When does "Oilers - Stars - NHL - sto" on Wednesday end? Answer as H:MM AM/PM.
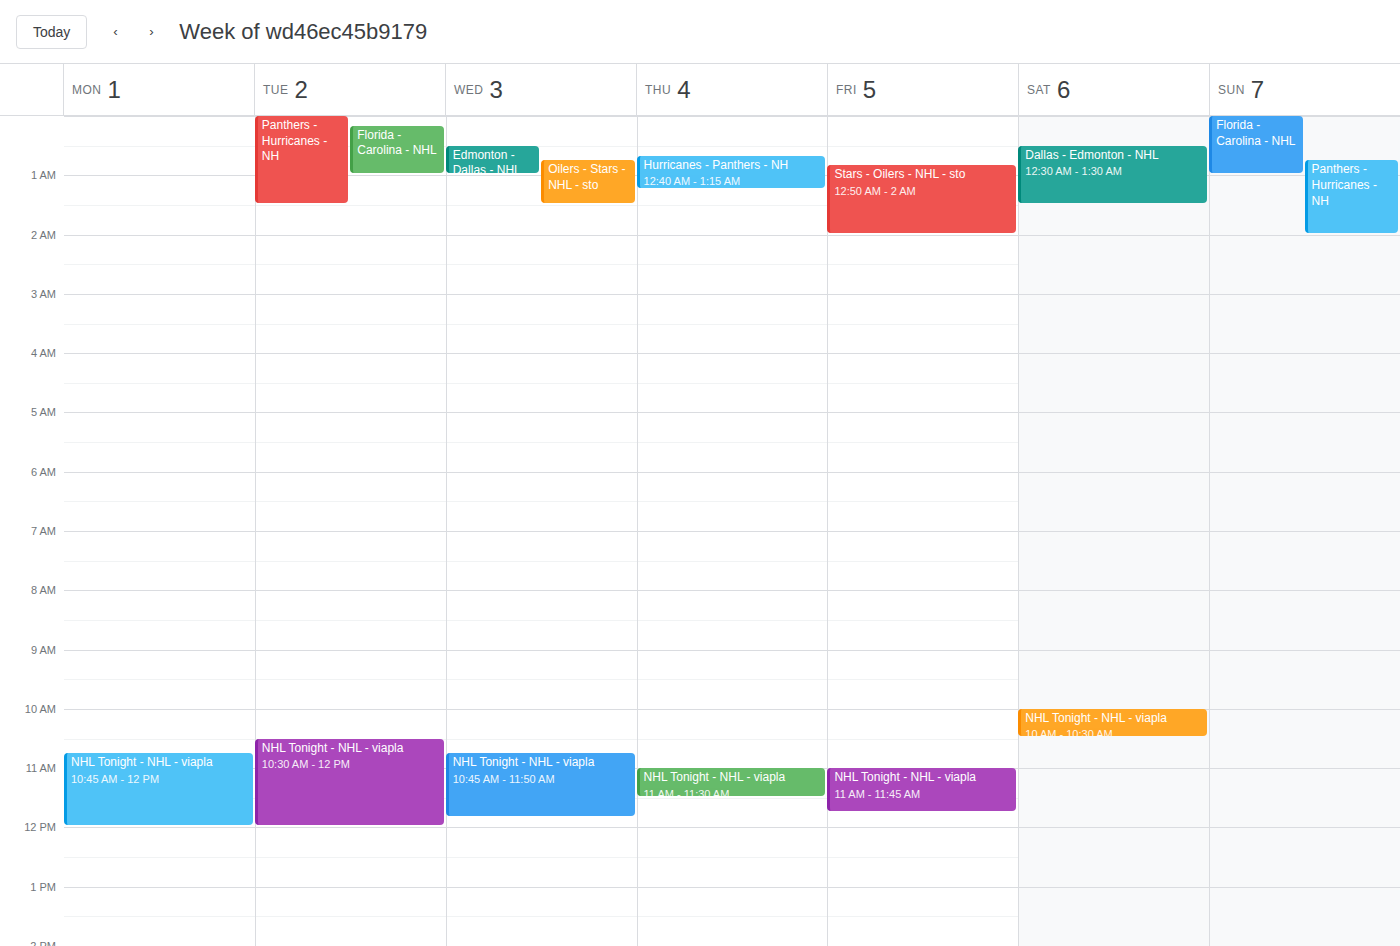
1:30 AM